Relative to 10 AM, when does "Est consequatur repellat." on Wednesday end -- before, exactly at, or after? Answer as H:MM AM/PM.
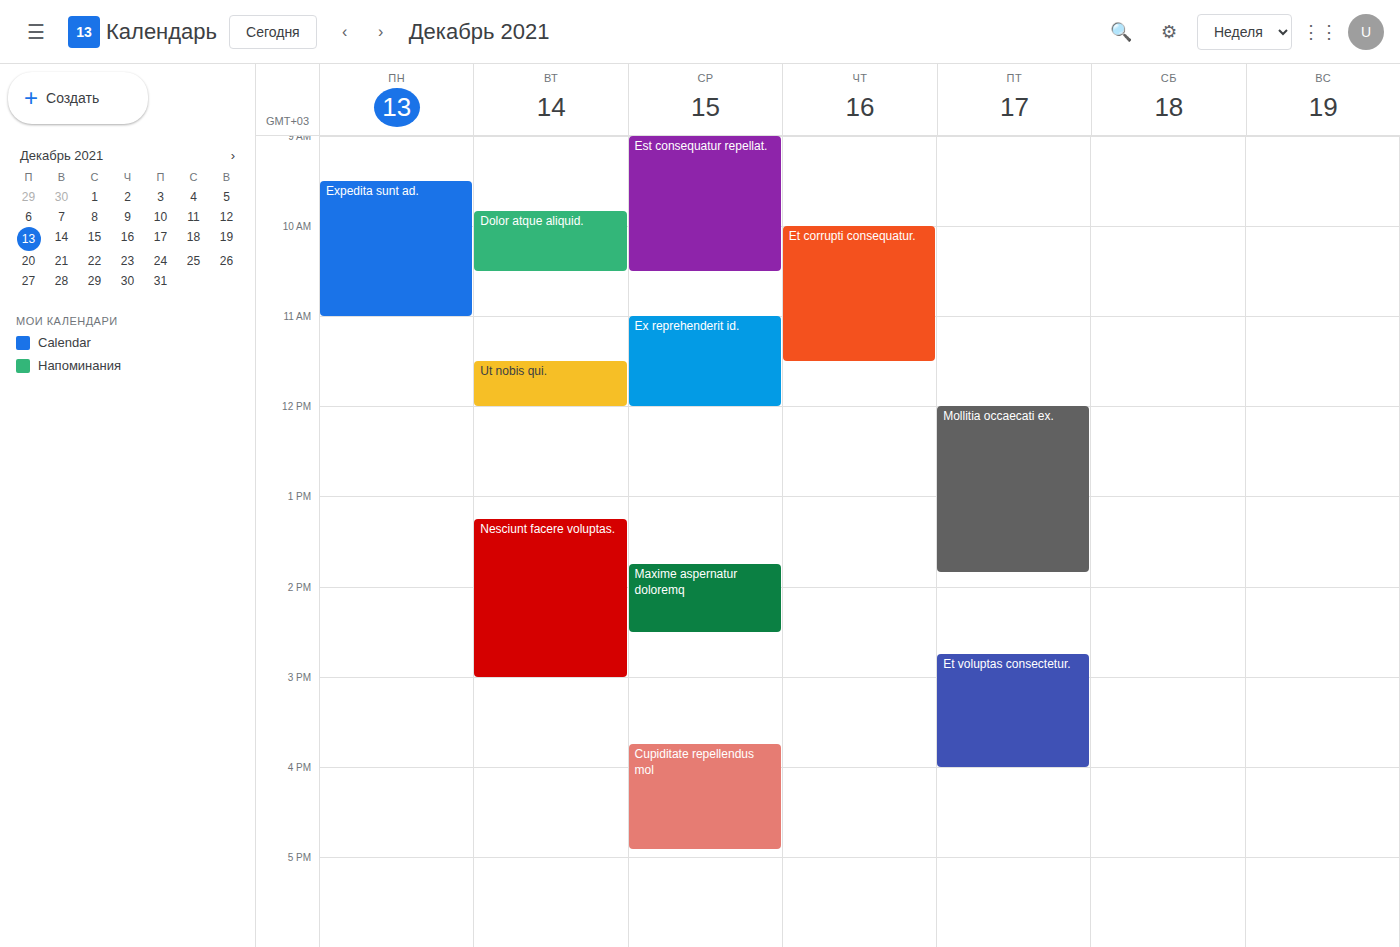
10:30 AM -- after 10 AM, 30 minutes below the 10 AM line.